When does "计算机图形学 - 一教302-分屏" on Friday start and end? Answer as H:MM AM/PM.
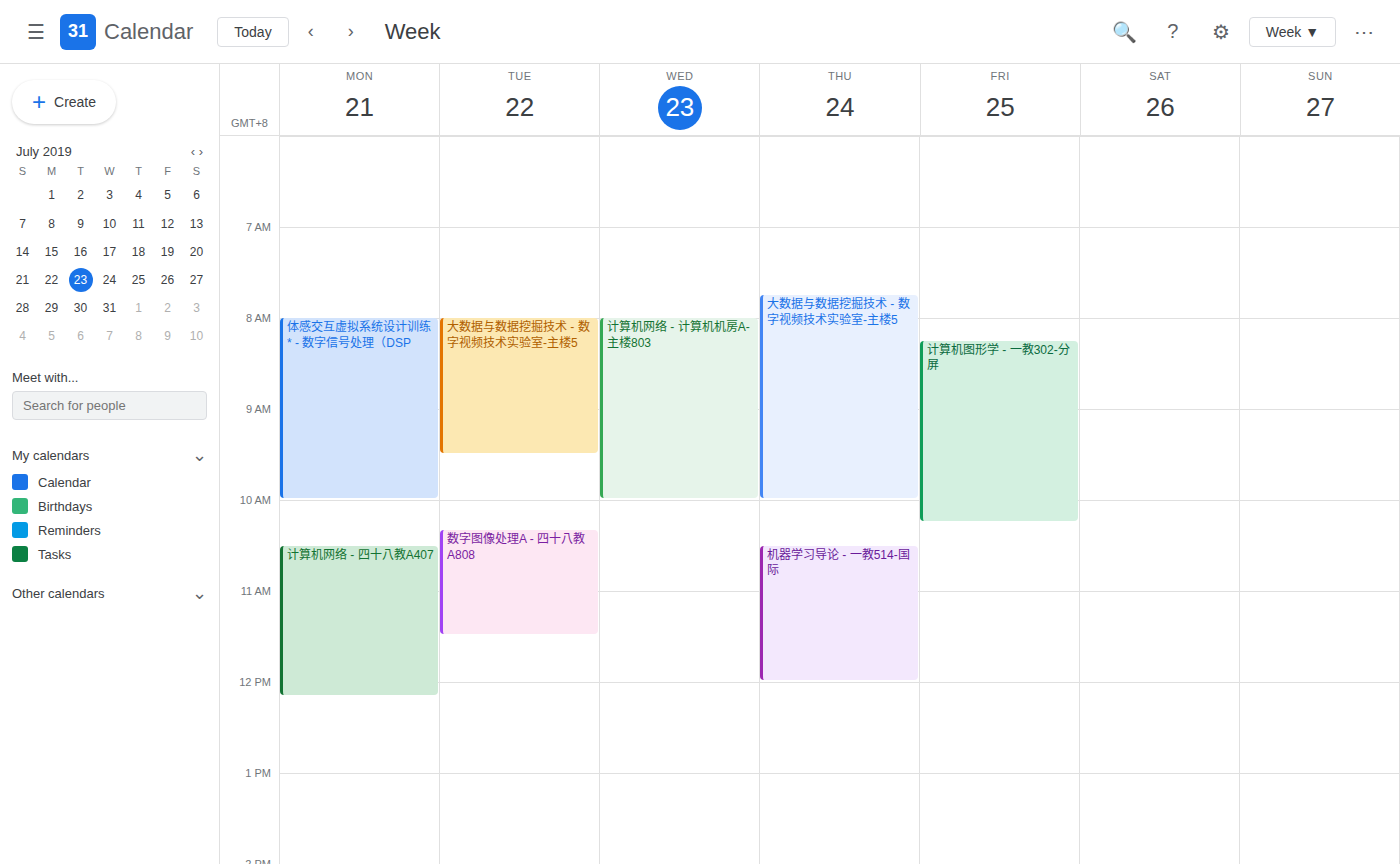
8:15 AM to 10:15 AM